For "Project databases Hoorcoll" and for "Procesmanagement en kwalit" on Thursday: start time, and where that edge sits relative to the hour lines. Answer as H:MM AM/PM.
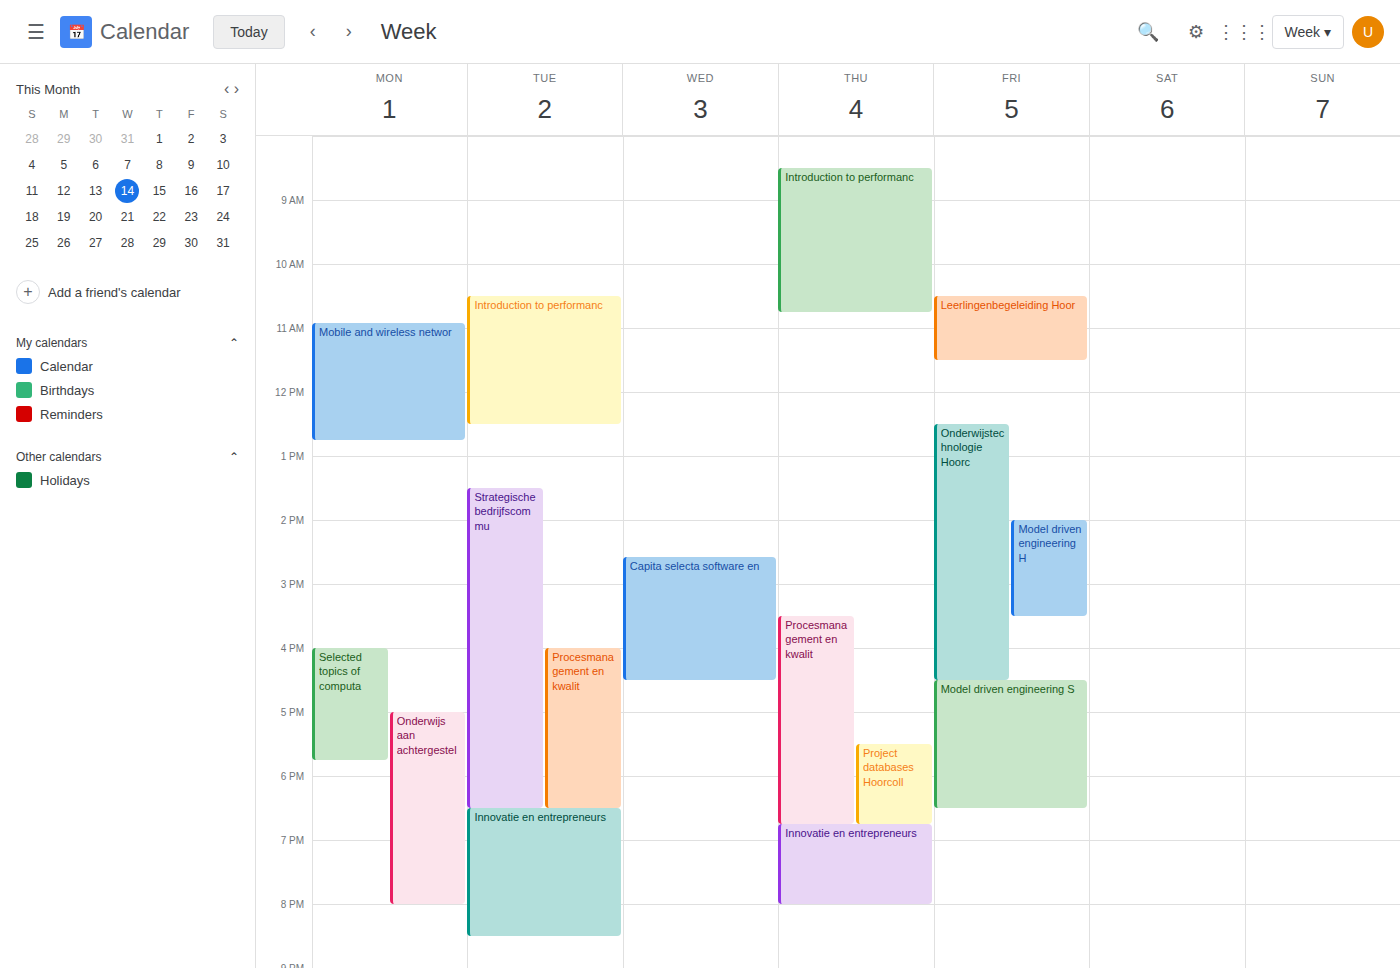
"Project databases Hoorcoll": 5:30 PM, halfway between the 5 PM and 6 PM lines. "Procesmanagement en kwalit": 3:30 PM, halfway between the 3 PM and 4 PM lines.